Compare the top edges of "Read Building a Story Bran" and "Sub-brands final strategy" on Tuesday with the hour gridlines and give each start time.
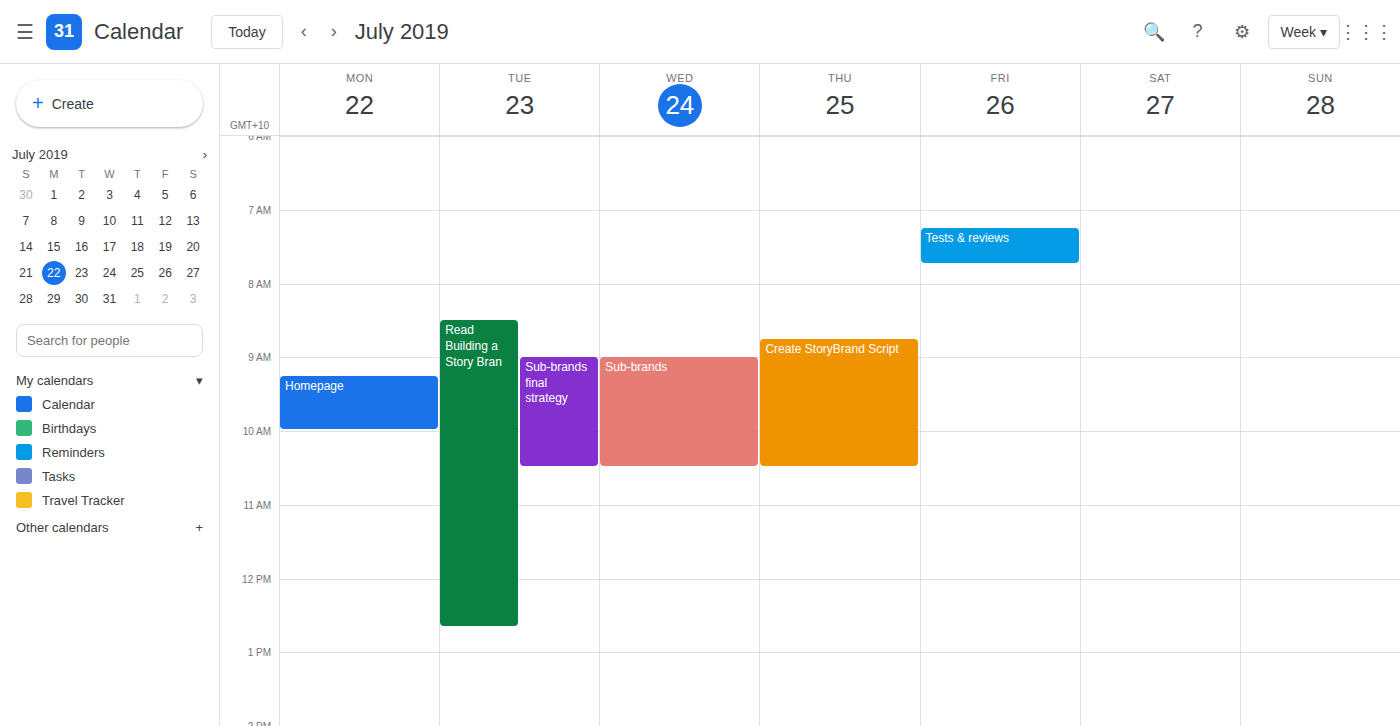
"Read Building a Story Bran": 8:30 AM, halfway between the 8 AM and 9 AM lines. "Sub-brands final strategy": 9:00 AM, exactly on the 9 AM line.